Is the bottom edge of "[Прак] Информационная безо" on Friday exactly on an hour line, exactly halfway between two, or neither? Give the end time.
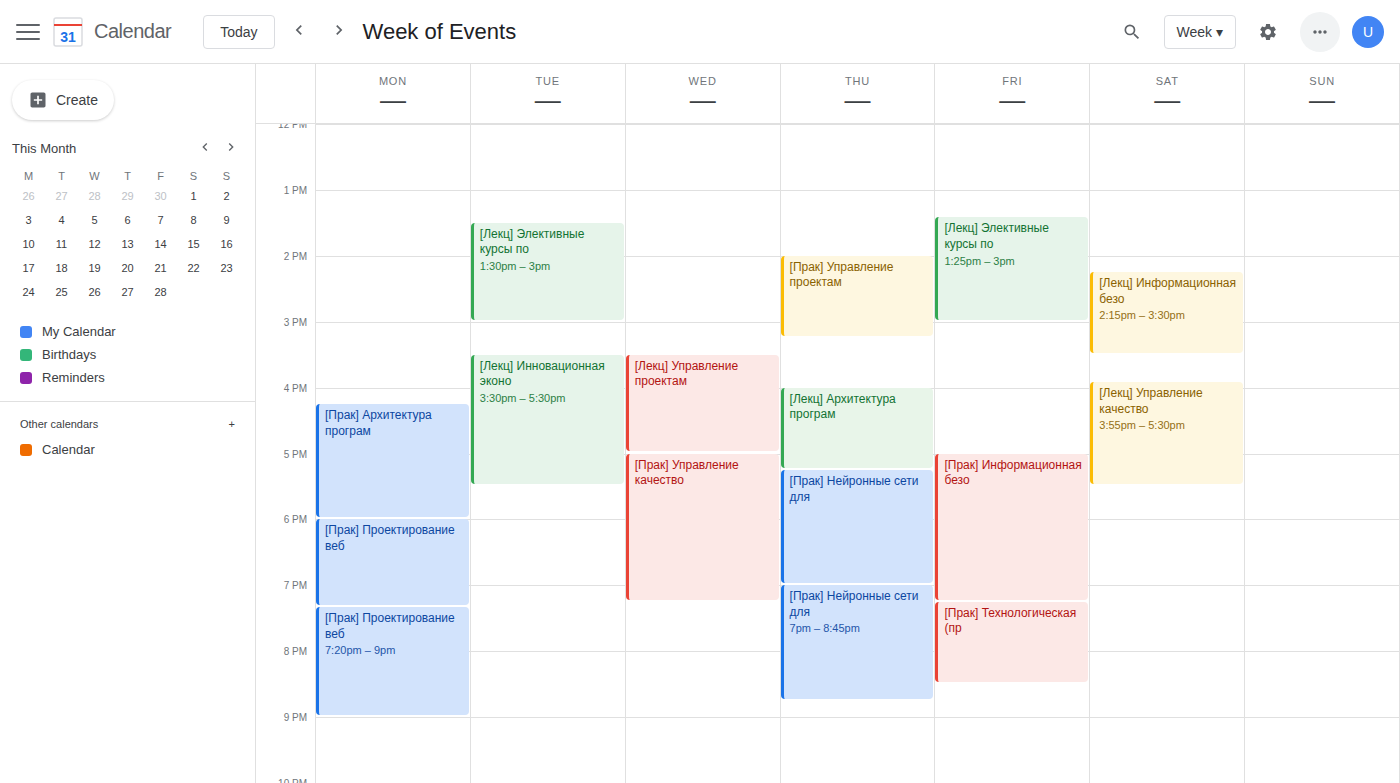
19:15 -- neither: a quarter of the way from the 19:00 line to the 20:00 line.